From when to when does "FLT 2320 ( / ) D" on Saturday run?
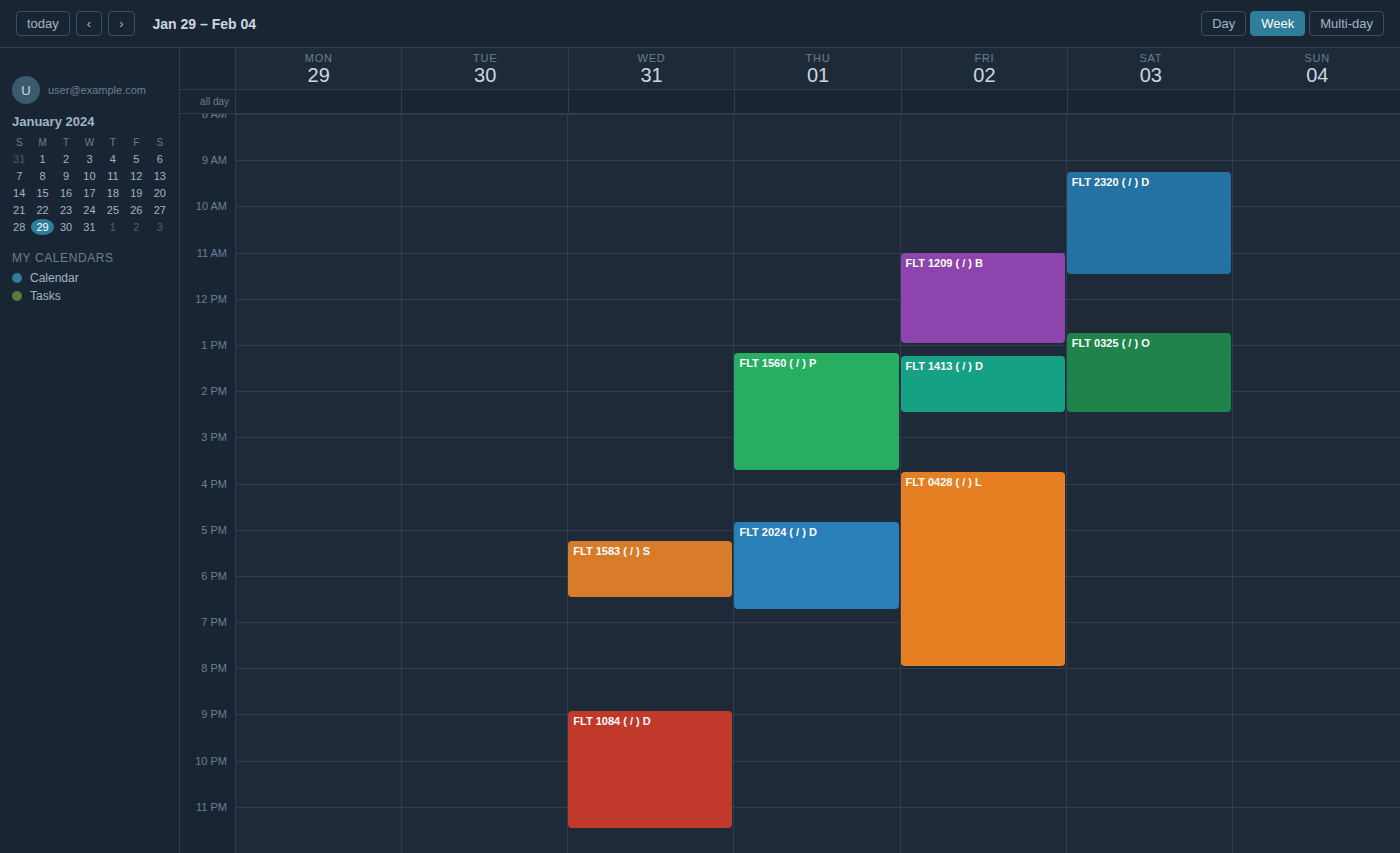
09:15 to 11:30